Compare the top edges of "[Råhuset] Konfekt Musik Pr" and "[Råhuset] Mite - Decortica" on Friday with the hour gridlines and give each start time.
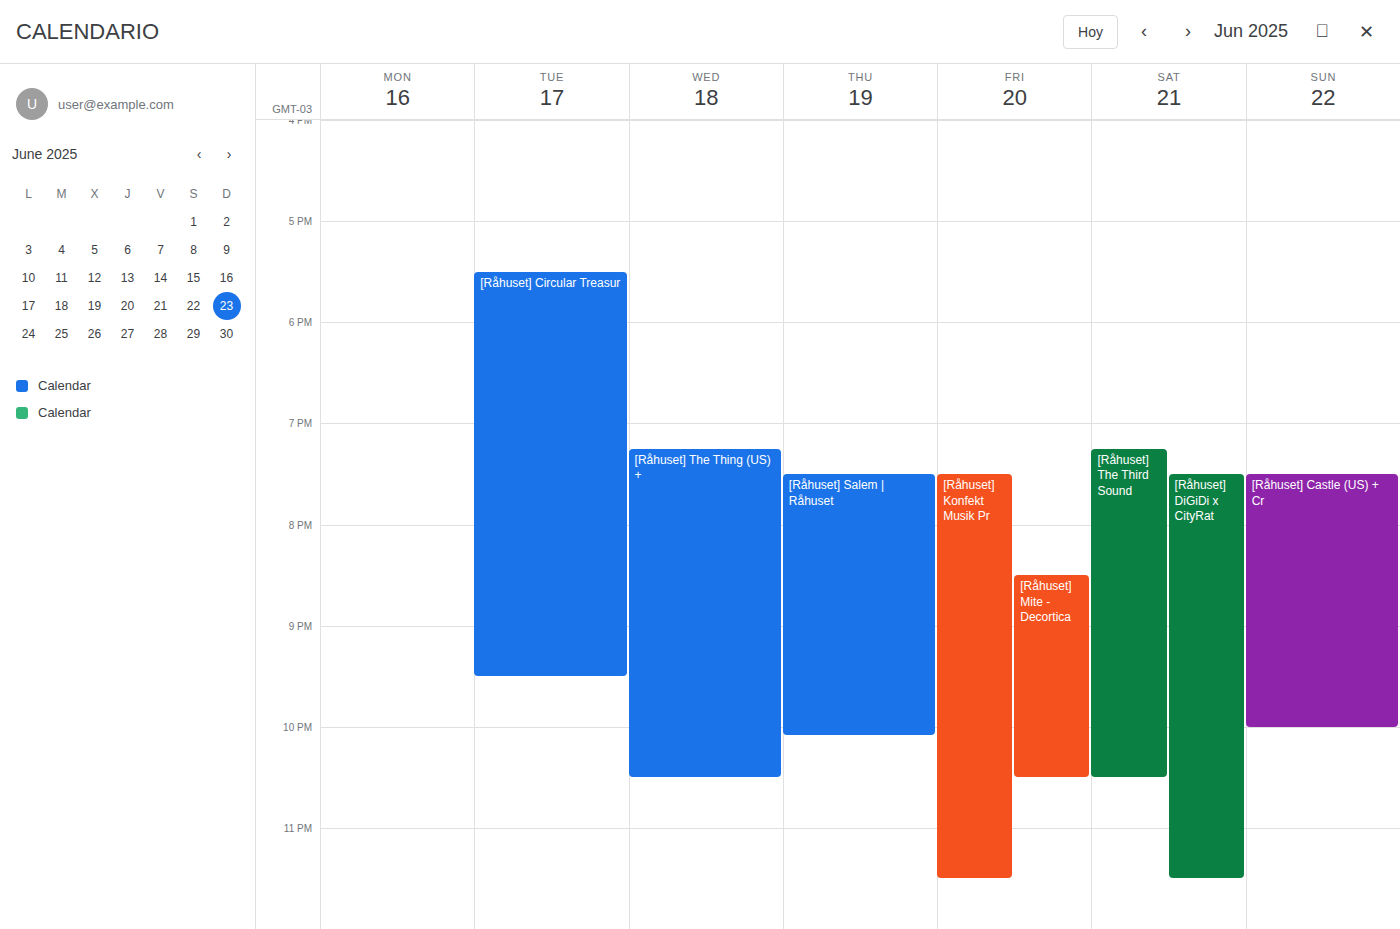
"[Råhuset] Konfekt Musik Pr": 19:30, halfway between the 19:00 and 20:00 lines. "[Råhuset] Mite - Decortica": 20:30, halfway between the 20:00 and 21:00 lines.